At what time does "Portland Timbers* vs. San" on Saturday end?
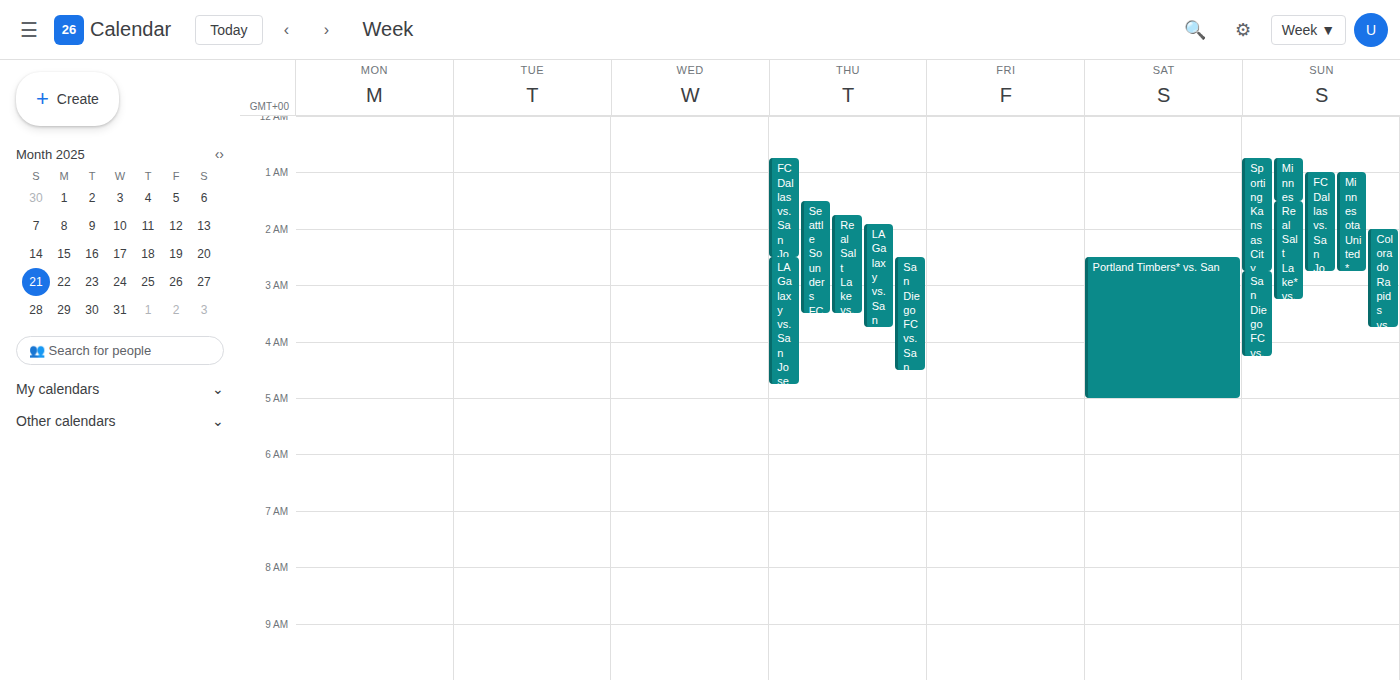
5:00 AM